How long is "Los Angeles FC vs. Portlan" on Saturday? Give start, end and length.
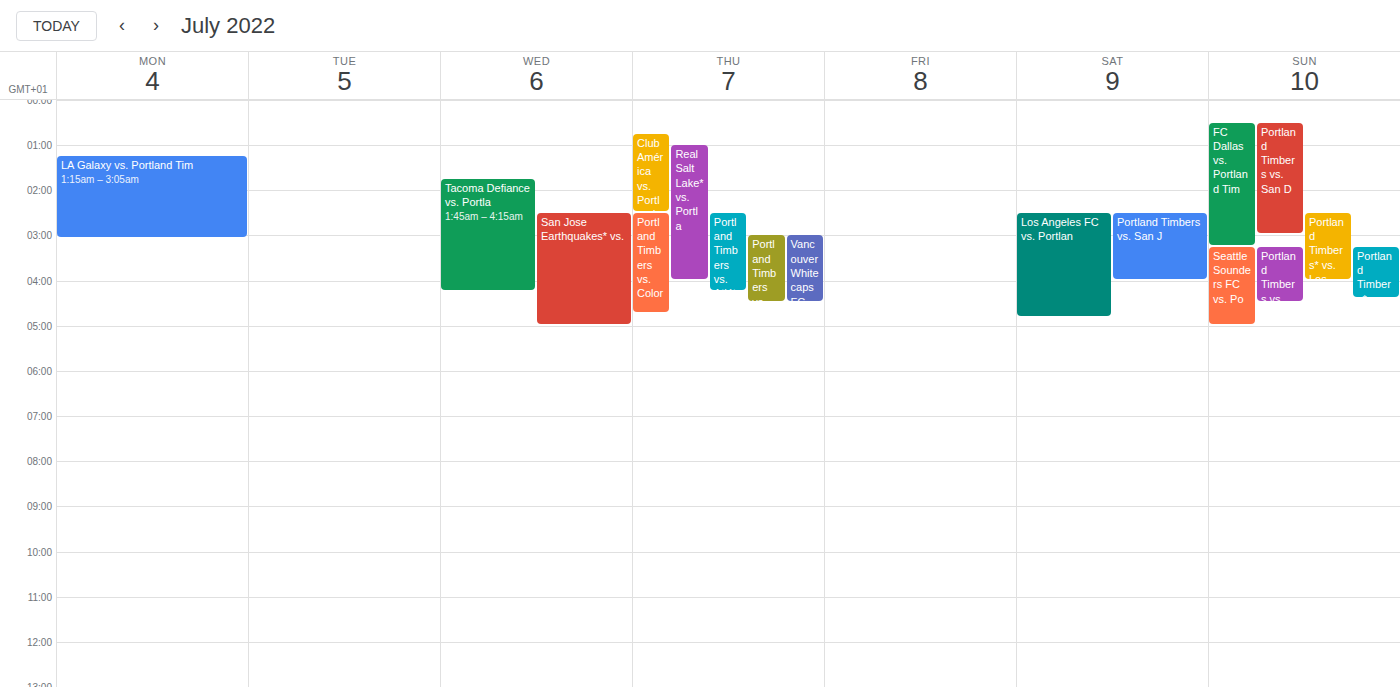
2:30 AM to 4:50 AM, 2 hours 20 minutes